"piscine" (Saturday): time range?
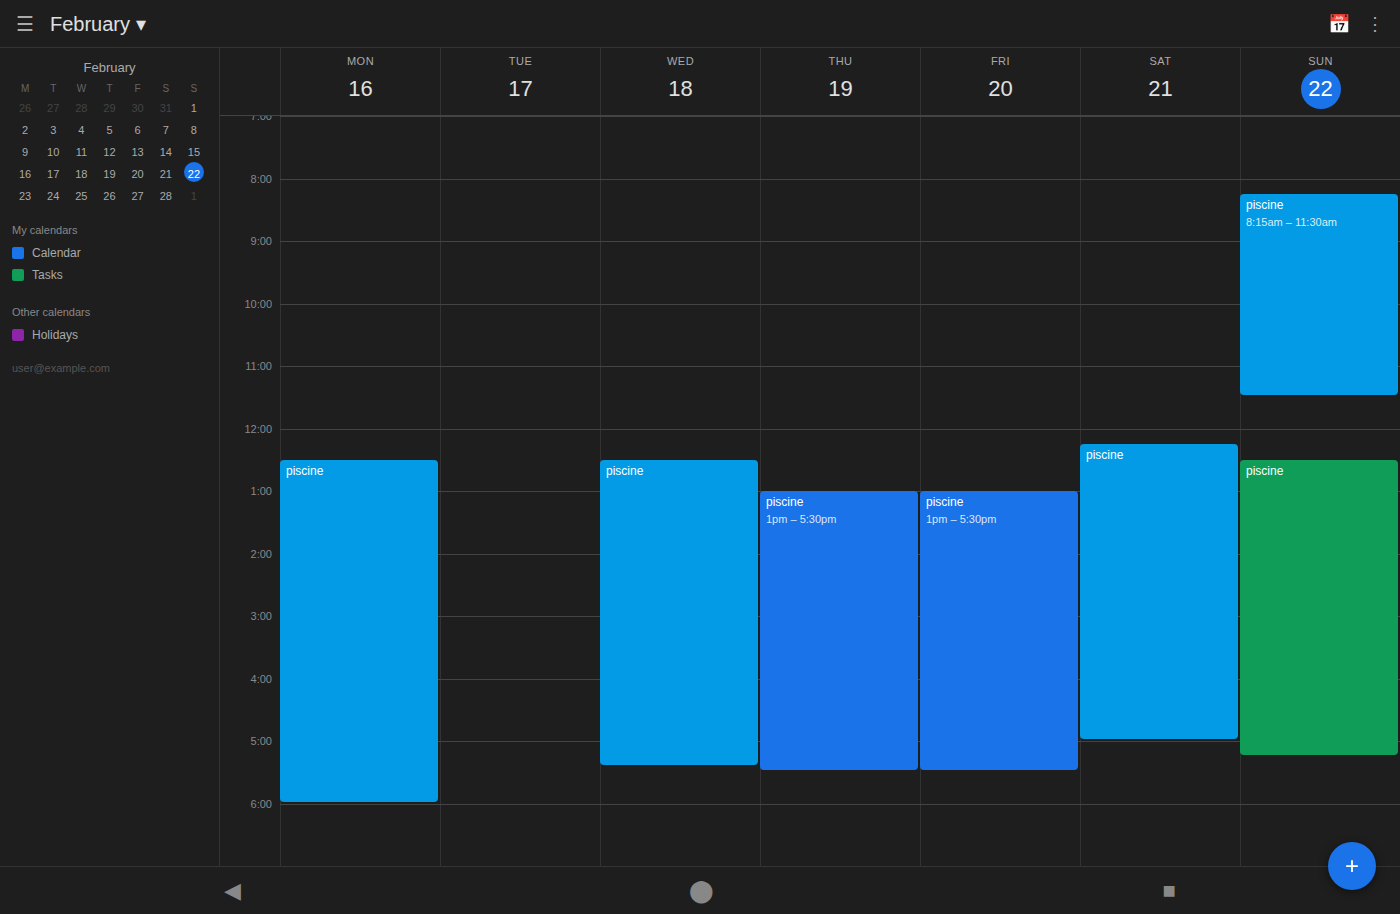
12:15 PM to 5:00 PM